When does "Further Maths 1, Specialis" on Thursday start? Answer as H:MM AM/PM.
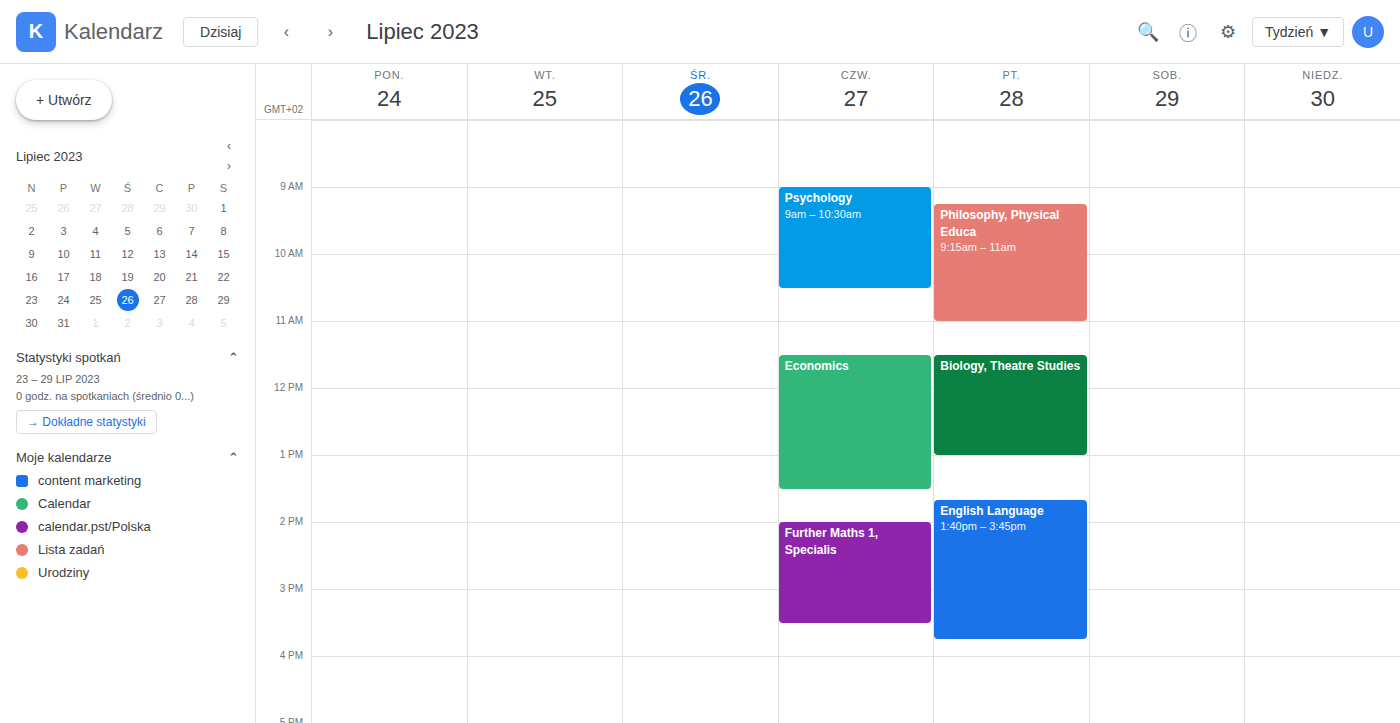
2:00 PM